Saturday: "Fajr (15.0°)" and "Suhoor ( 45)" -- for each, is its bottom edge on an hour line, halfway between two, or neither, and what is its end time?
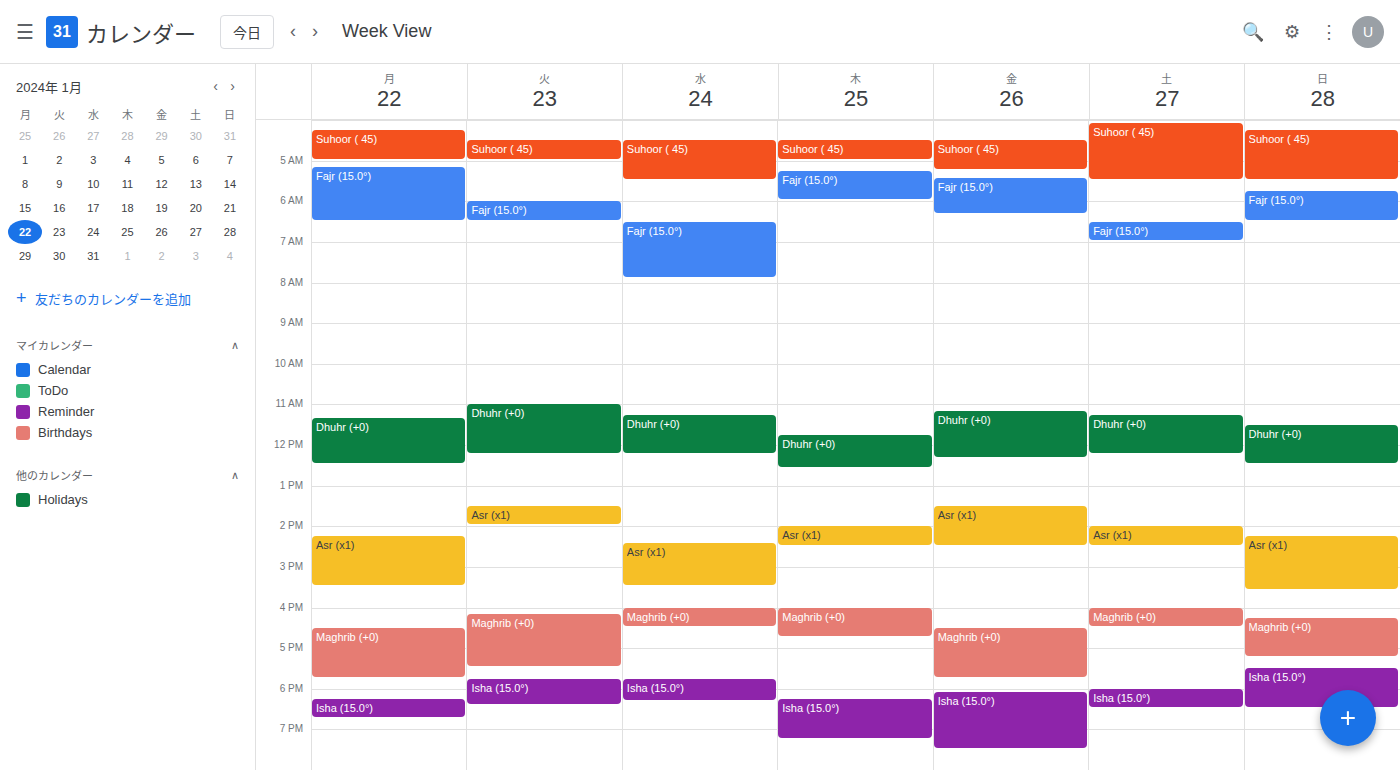
"Fajr (15.0°)": 07:00, exactly on the 07:00 line. "Suhoor ( 45)": 05:30, halfway between the 05:00 and 06:00 lines.